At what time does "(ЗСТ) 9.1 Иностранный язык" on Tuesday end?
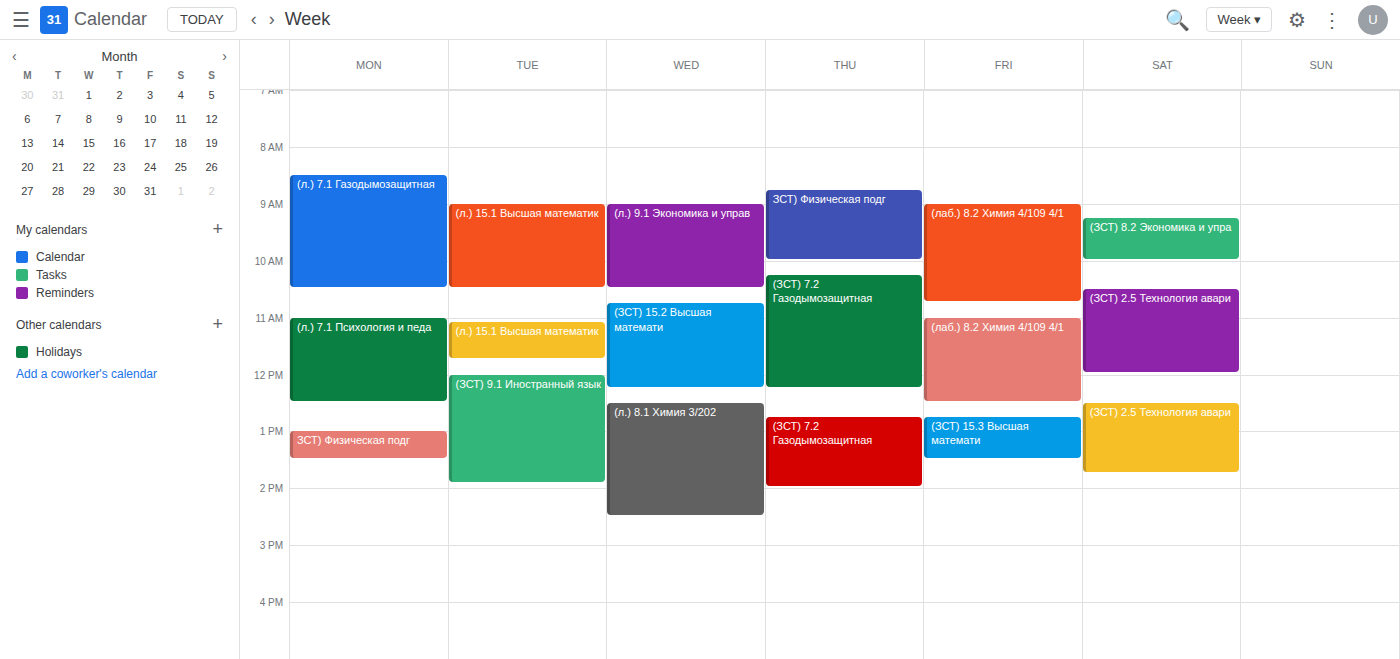
1:55 PM